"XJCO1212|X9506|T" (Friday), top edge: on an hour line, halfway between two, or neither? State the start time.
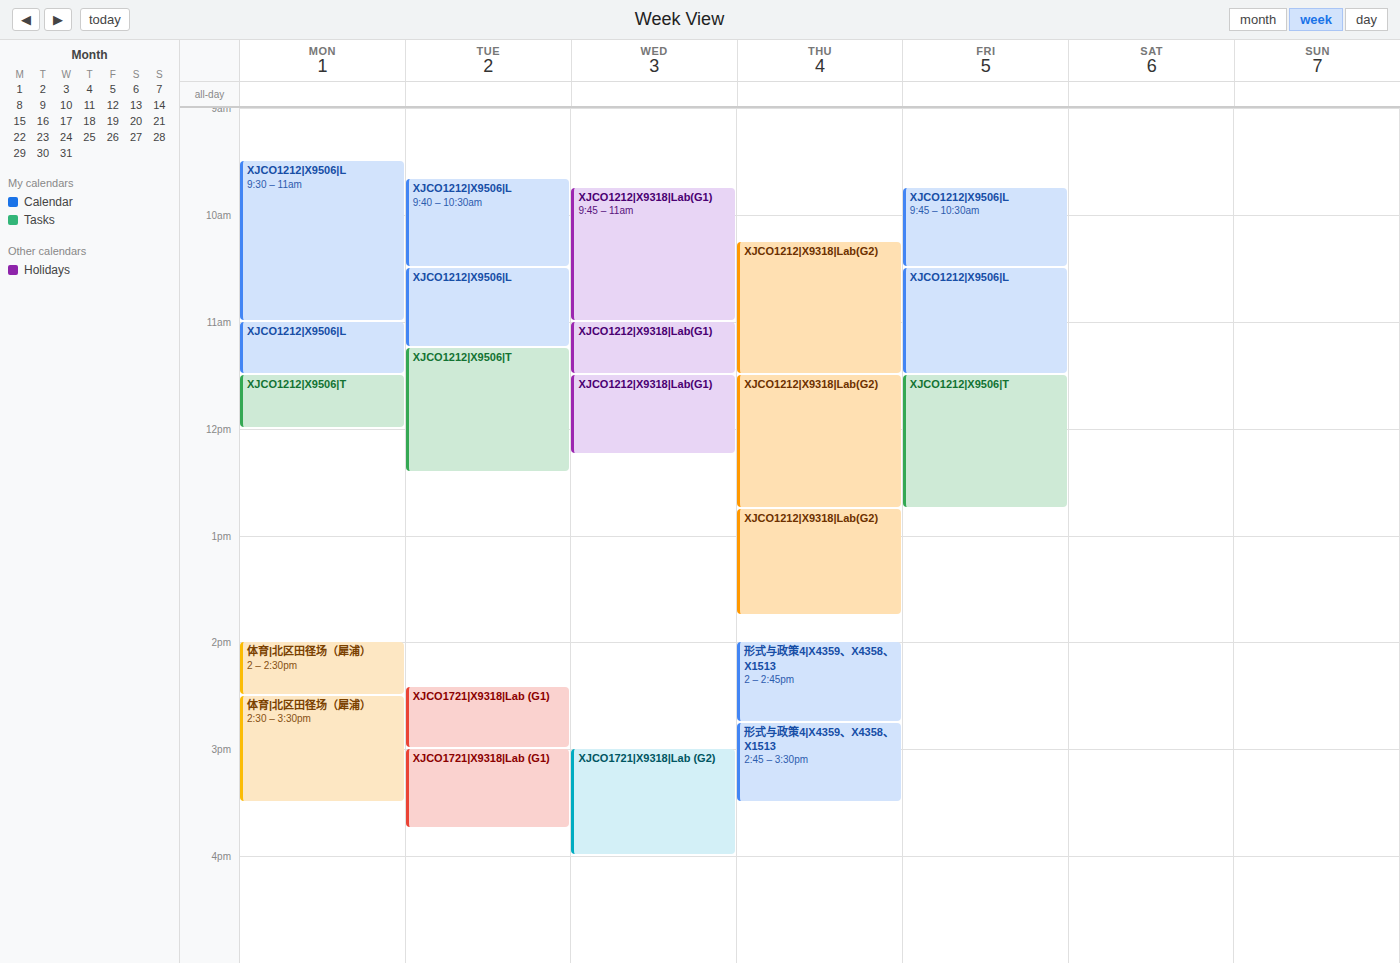
11:30 AM -- halfway between the 11 AM and 12 PM lines.